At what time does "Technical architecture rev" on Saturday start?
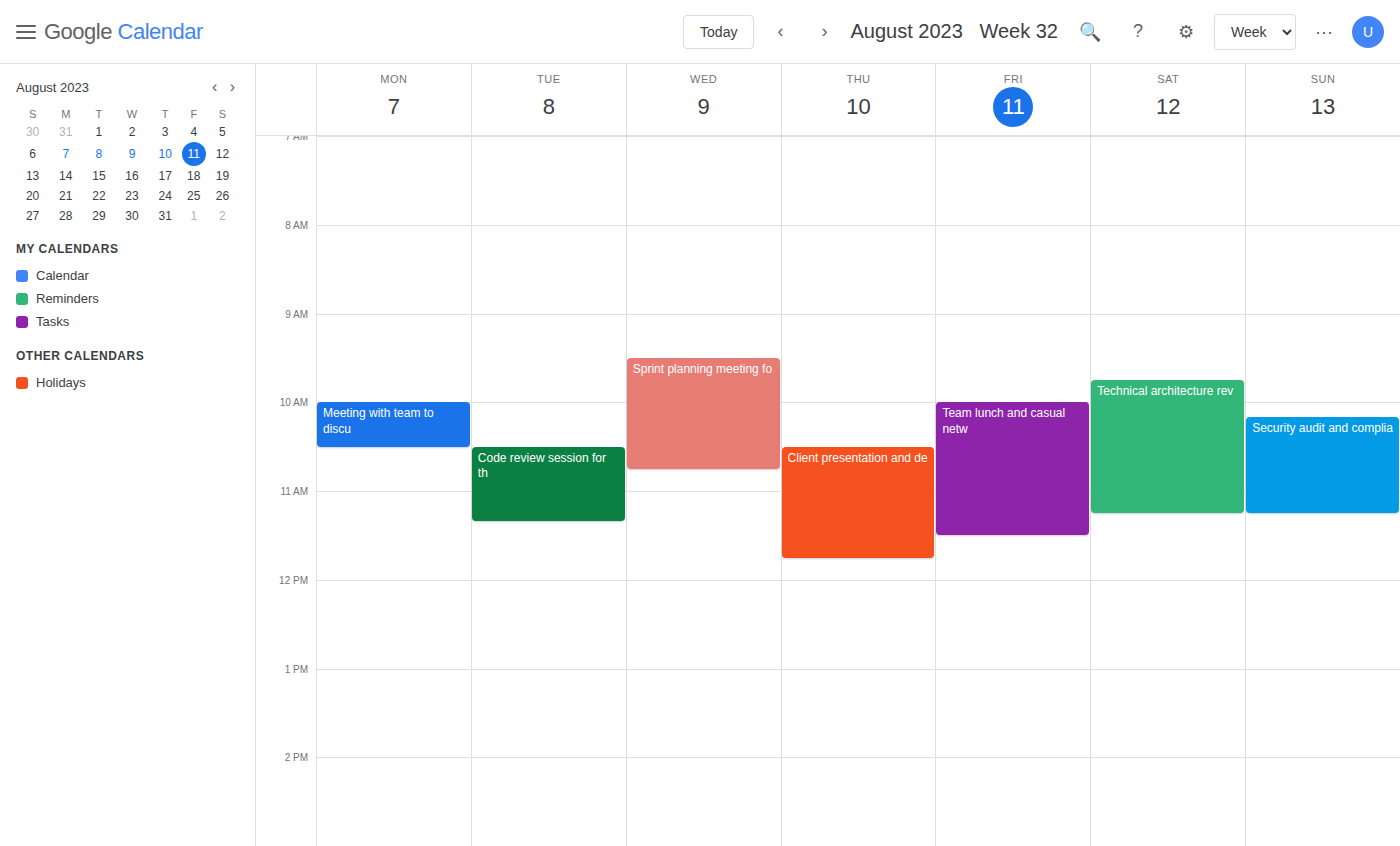
9:45 AM